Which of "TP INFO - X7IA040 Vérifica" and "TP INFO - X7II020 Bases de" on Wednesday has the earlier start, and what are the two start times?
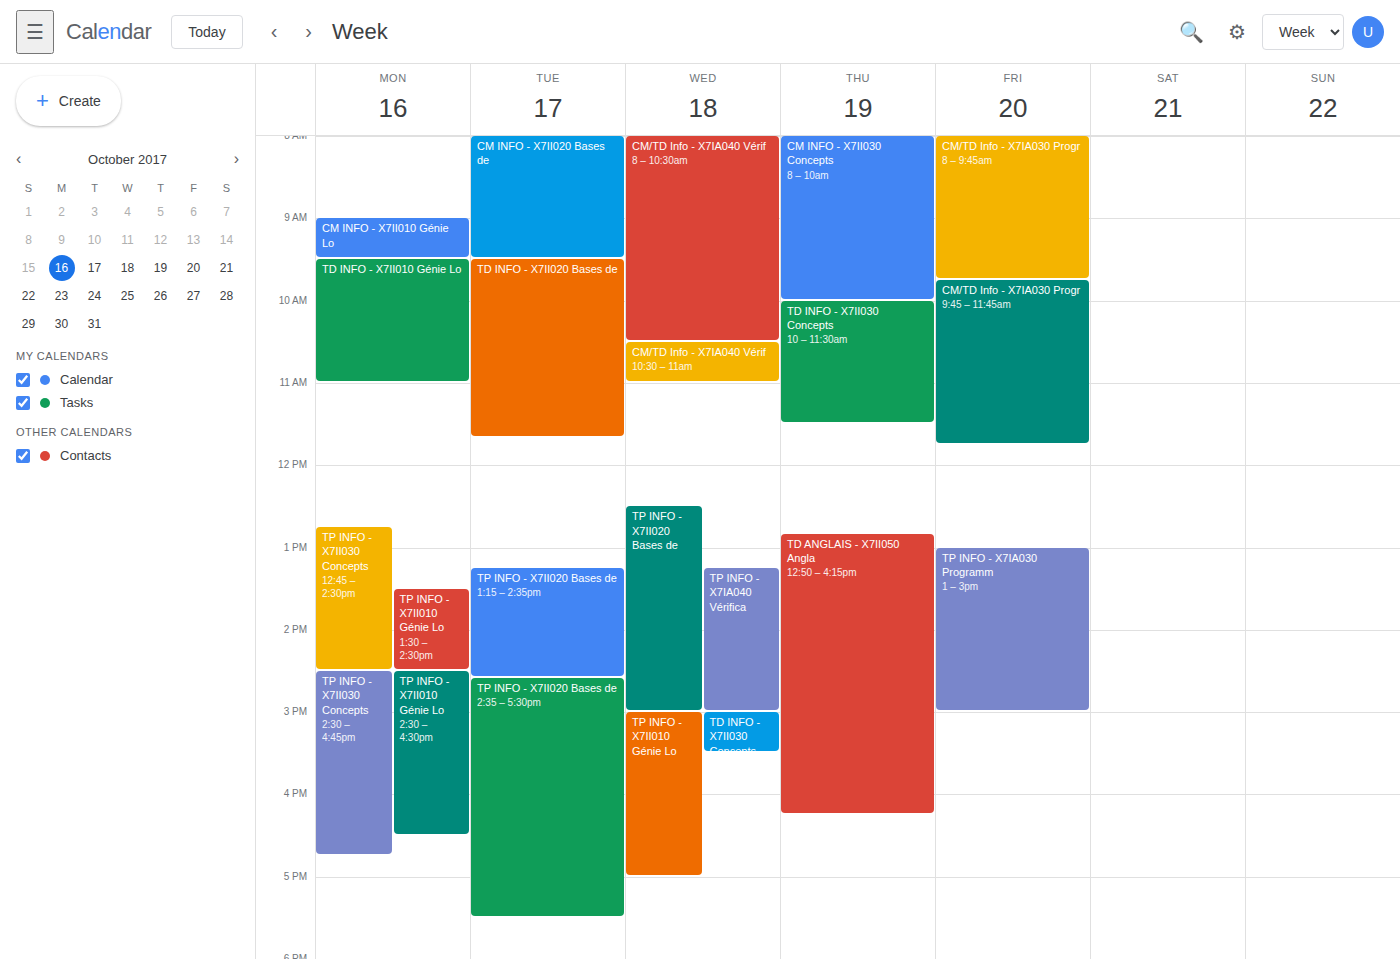
"TP INFO - X7II020 Bases de" 12:30 PM; "TP INFO - X7IA040 Vérifica" 1:15 PM.